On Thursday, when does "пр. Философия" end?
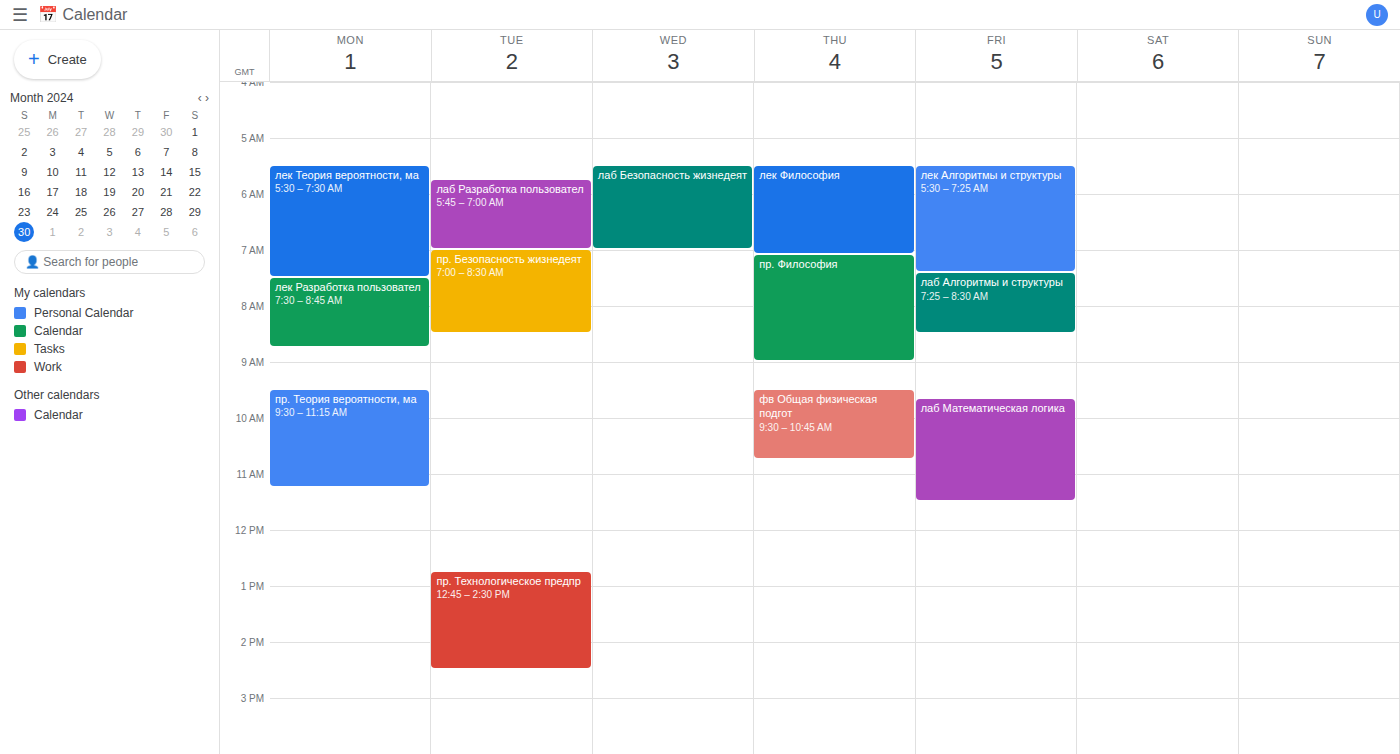
9:00 AM